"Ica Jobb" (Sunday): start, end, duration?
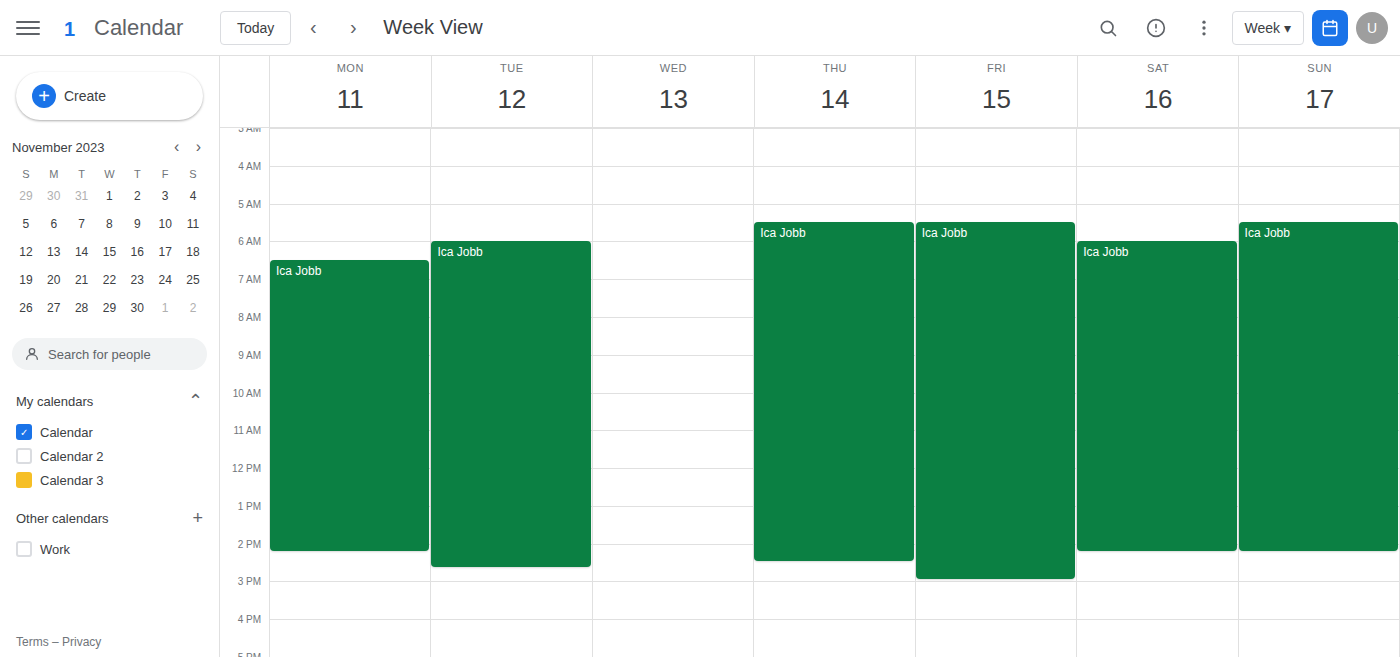
5:30 AM to 2:15 PM, 8 hours 45 minutes